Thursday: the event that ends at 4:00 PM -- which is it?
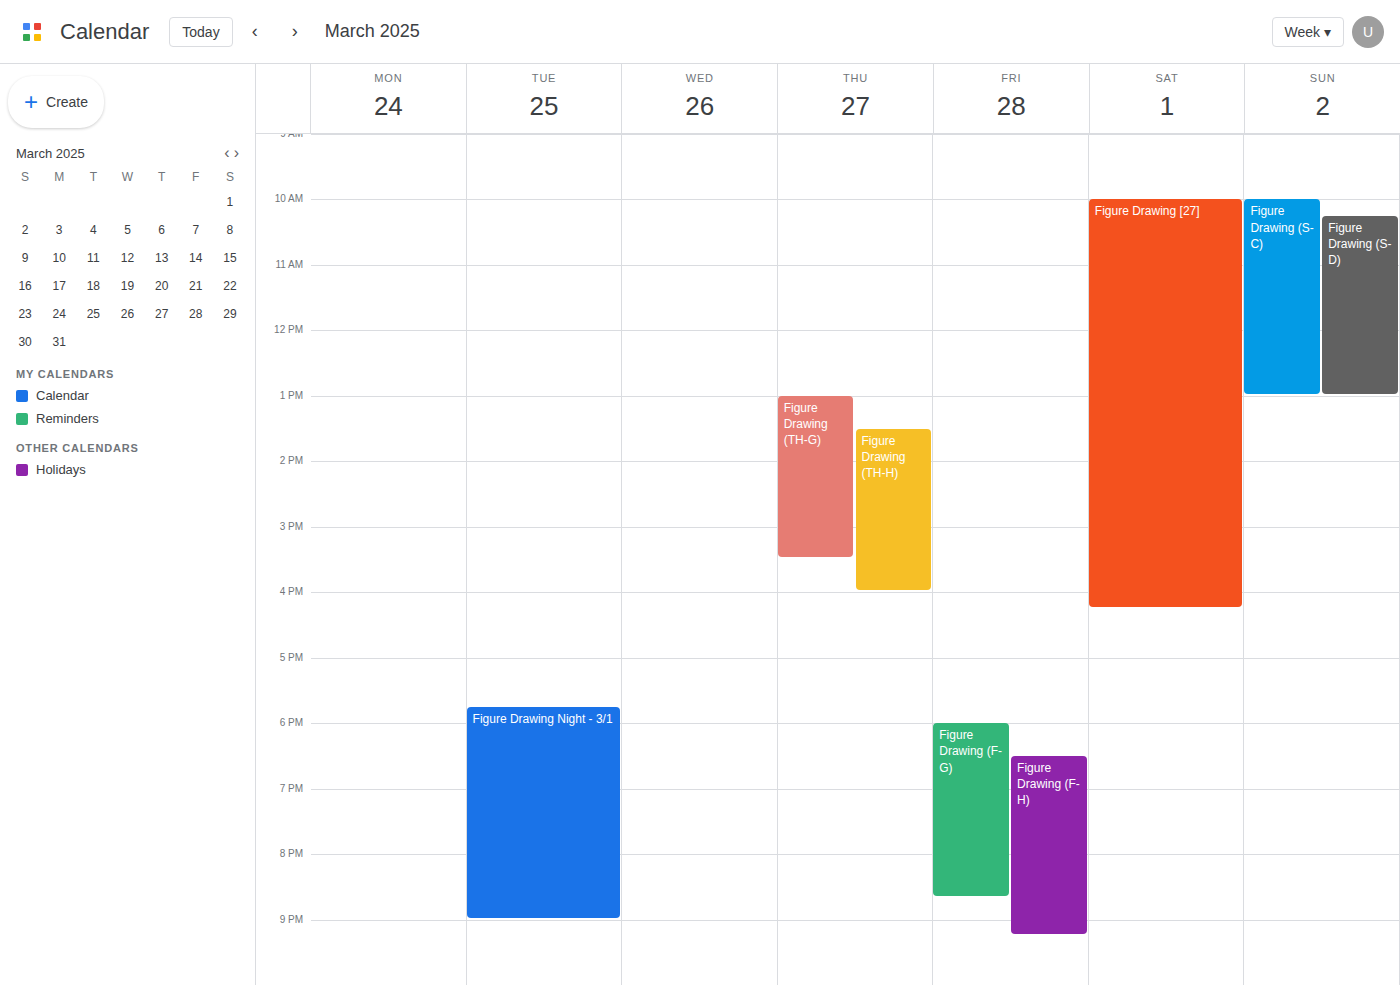
"Figure Drawing (TH-H)"